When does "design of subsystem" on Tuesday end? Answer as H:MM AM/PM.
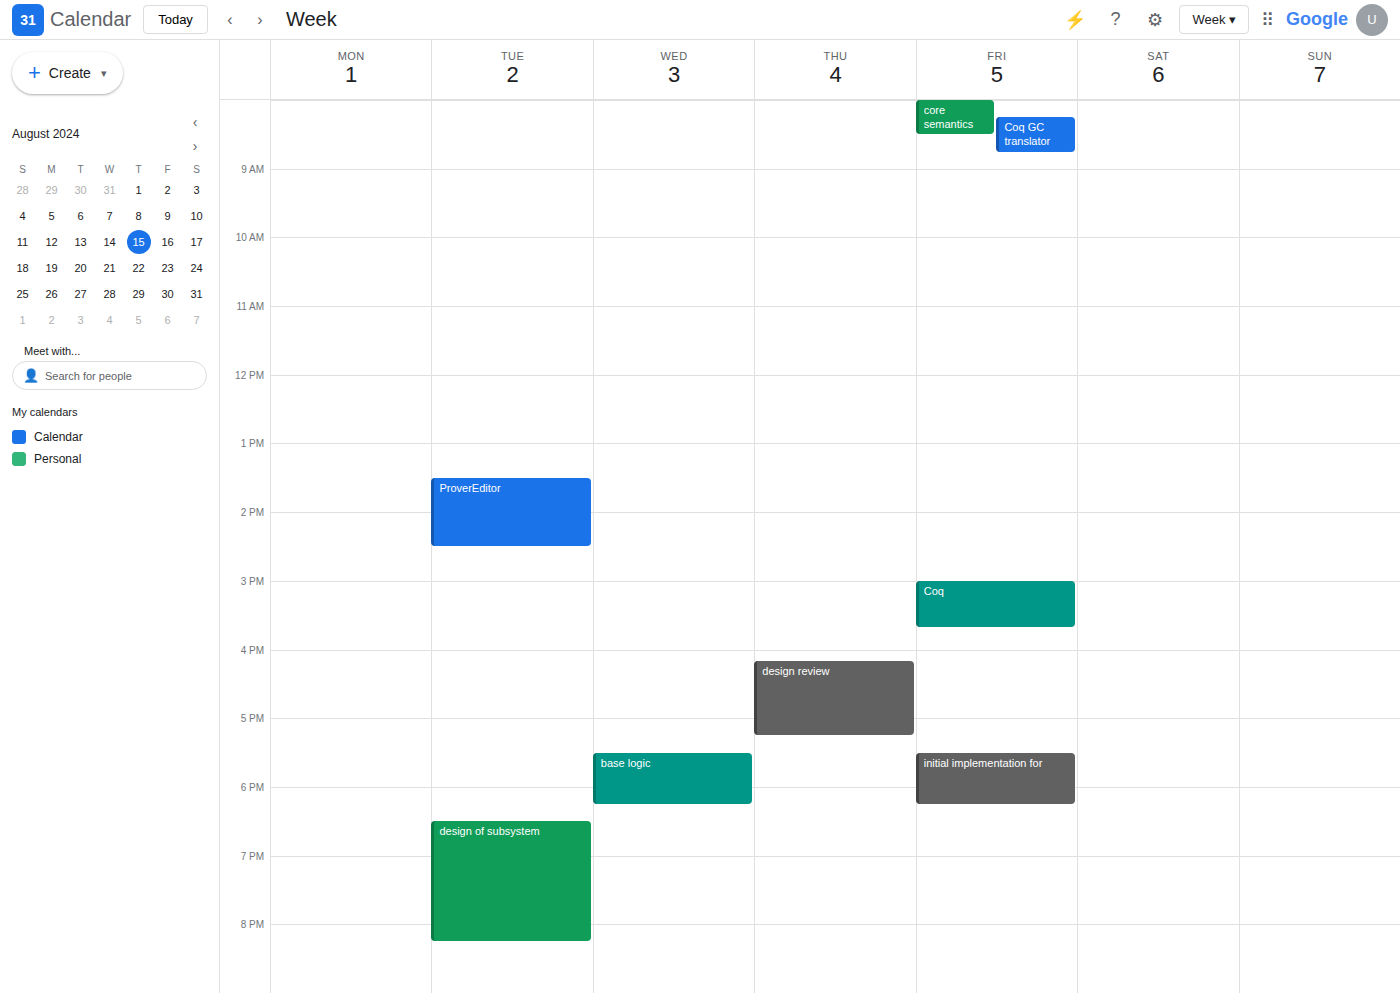
8:15 PM